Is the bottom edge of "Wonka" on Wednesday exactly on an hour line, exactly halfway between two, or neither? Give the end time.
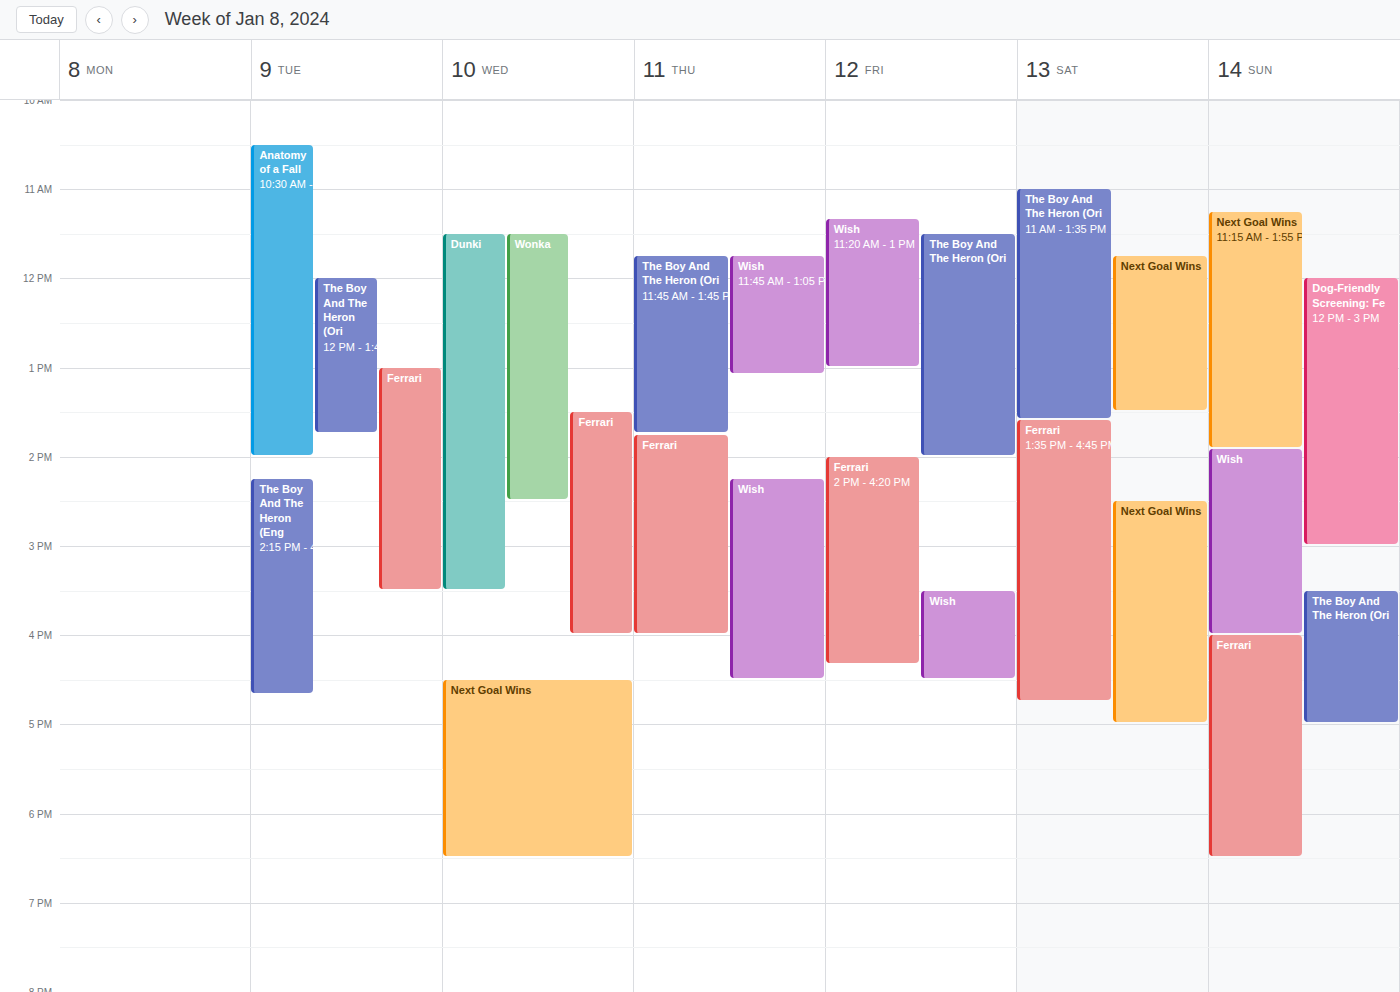
2:30 PM -- halfway between the 2 PM and 3 PM lines.